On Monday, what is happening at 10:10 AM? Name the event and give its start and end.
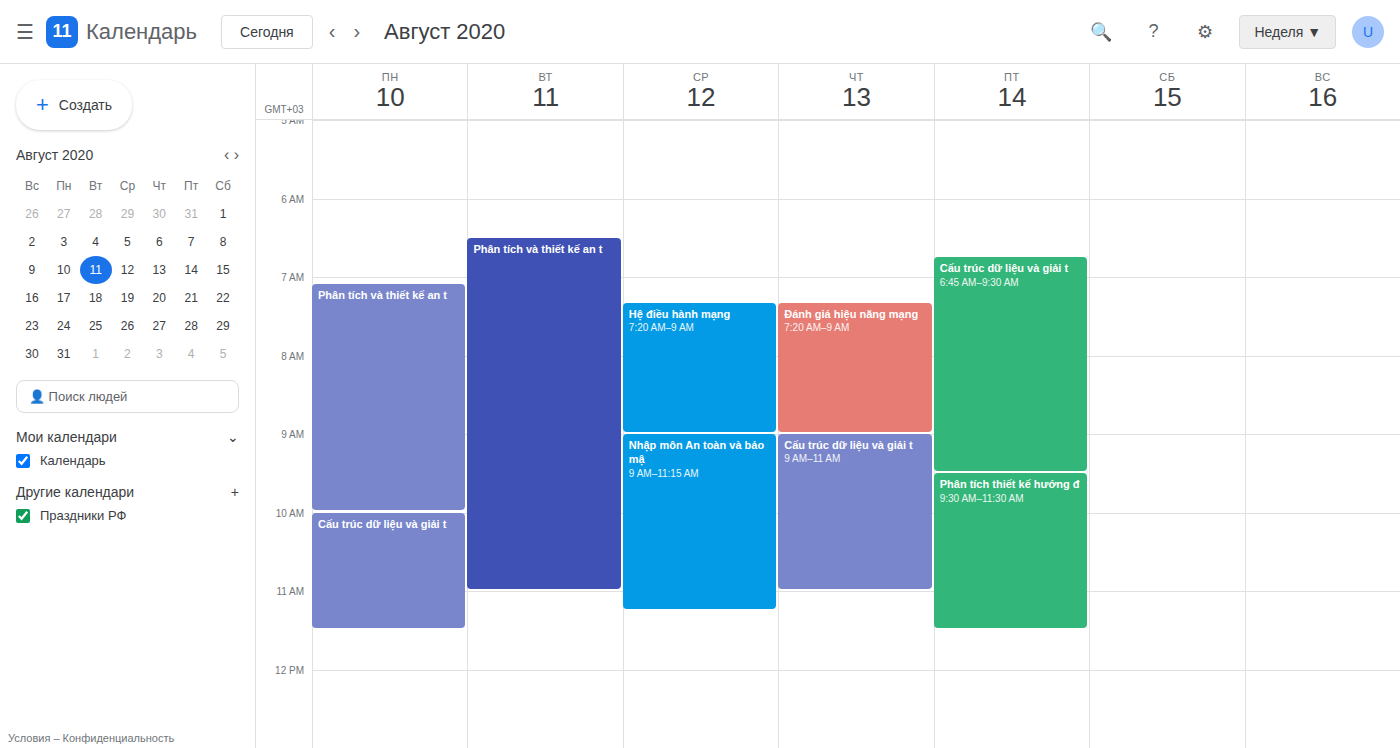
"Cấu trúc dữ liệu và giải t", 10:00 AM to 11:30 AM